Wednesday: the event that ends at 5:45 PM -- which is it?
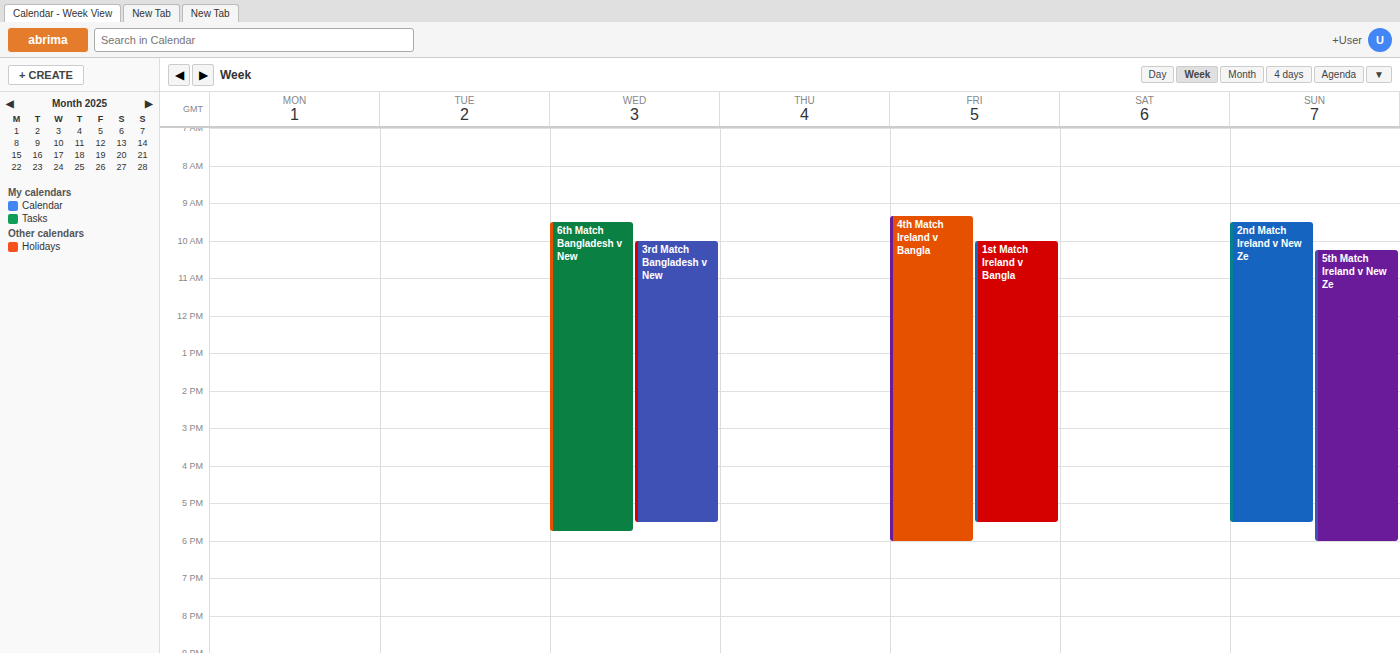
"6th Match Bangladesh v New"